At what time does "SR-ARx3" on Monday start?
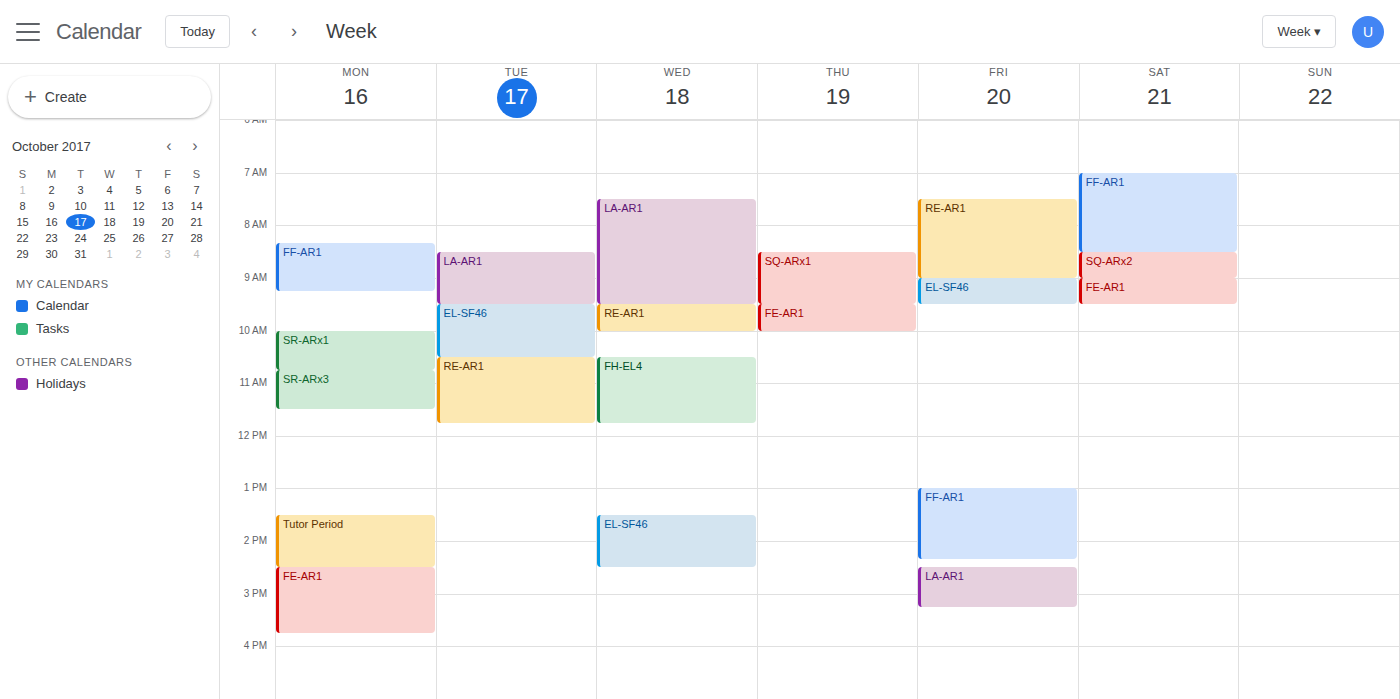
10:45 AM